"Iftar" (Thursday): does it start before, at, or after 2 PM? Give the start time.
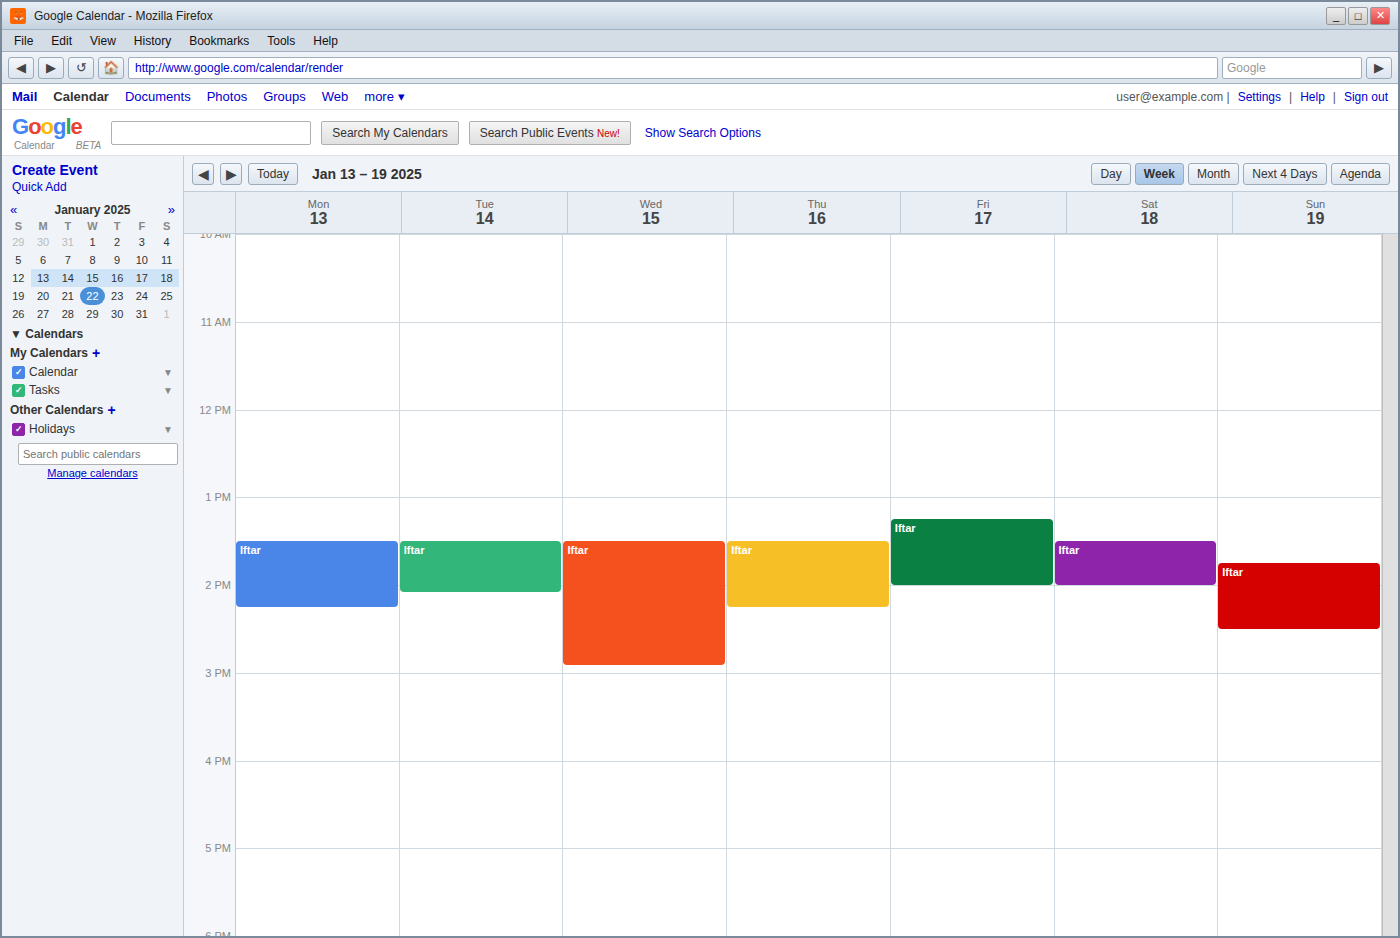
1:30 PM -- before 2 PM, 30 minutes above the 2 PM line.